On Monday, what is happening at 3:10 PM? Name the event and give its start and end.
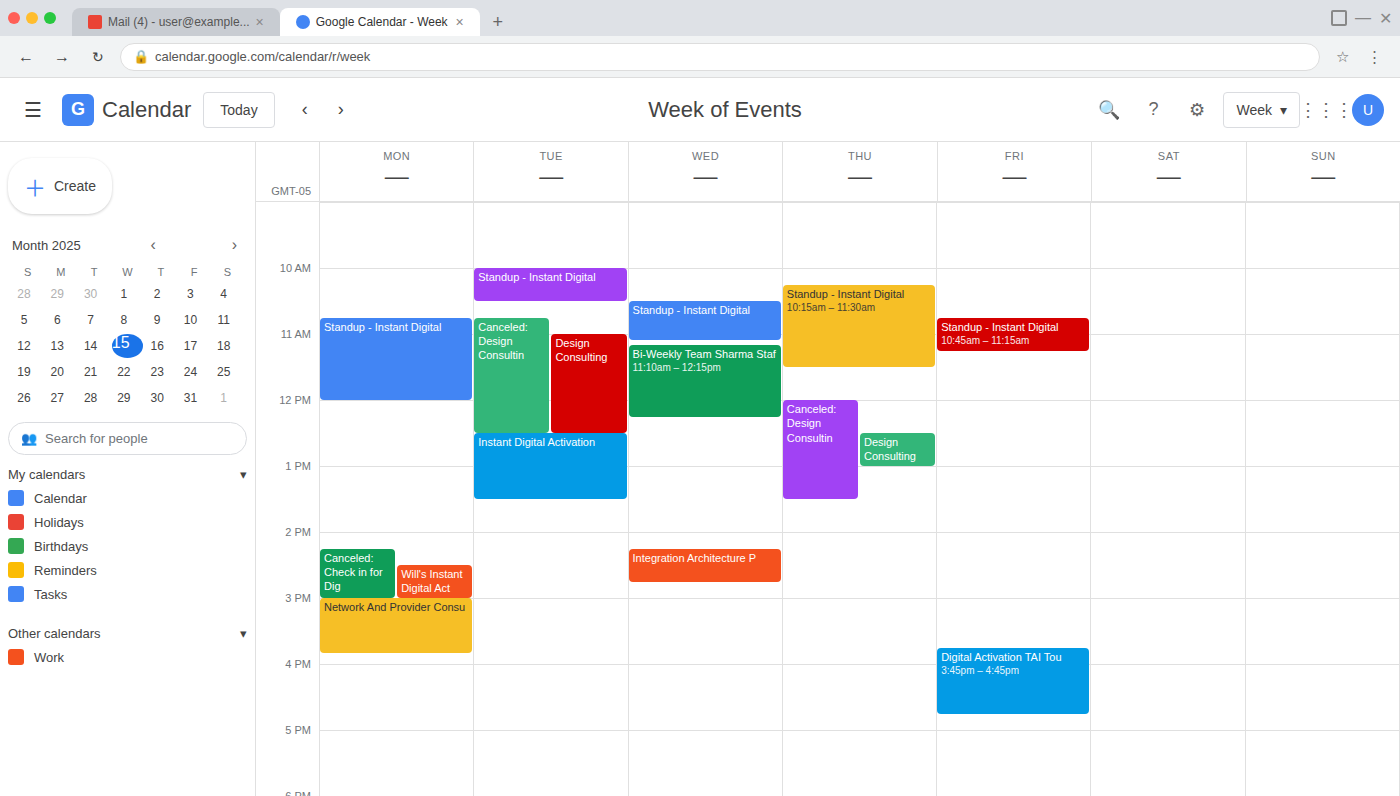
"Network And Provider Consu", 3:00 PM to 3:50 PM